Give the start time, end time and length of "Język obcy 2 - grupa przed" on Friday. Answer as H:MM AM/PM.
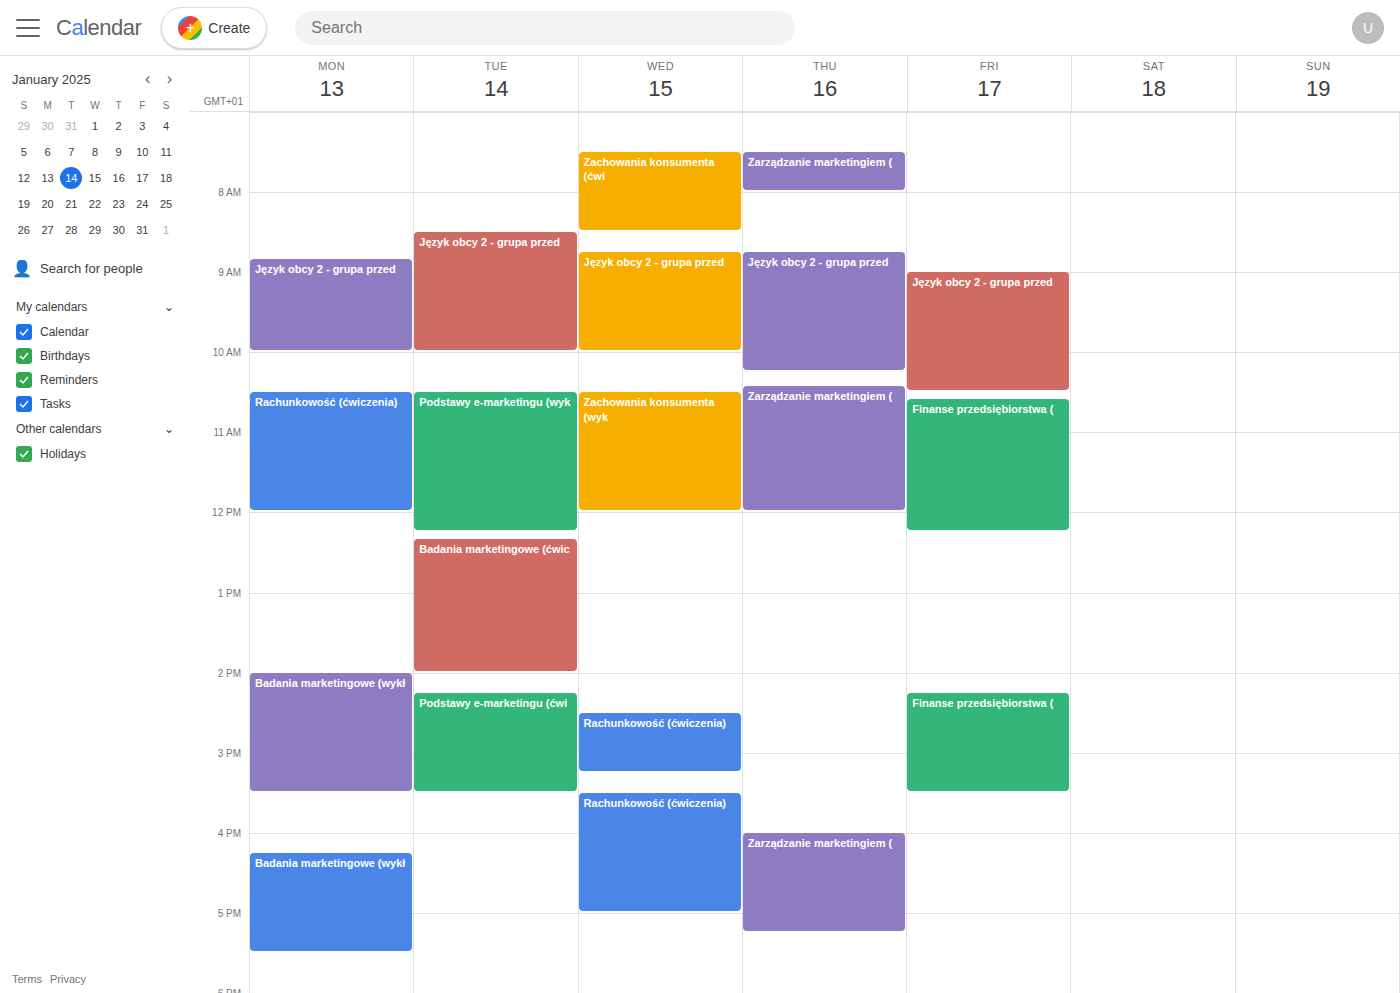
9:00 AM to 10:30 AM, 1 hour 30 minutes